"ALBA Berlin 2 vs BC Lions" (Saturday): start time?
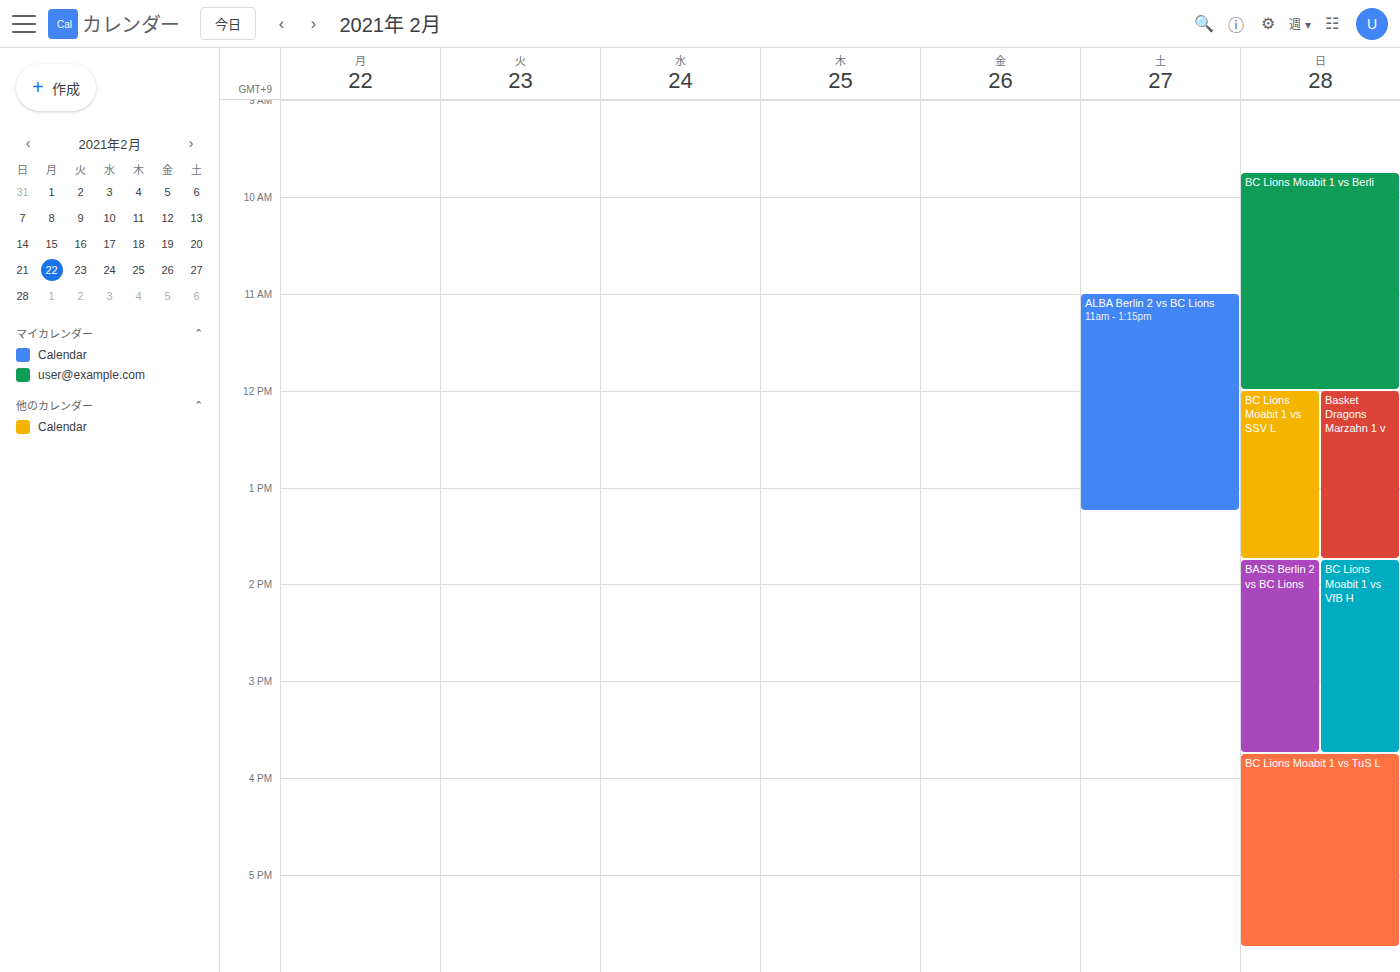
11:00 AM